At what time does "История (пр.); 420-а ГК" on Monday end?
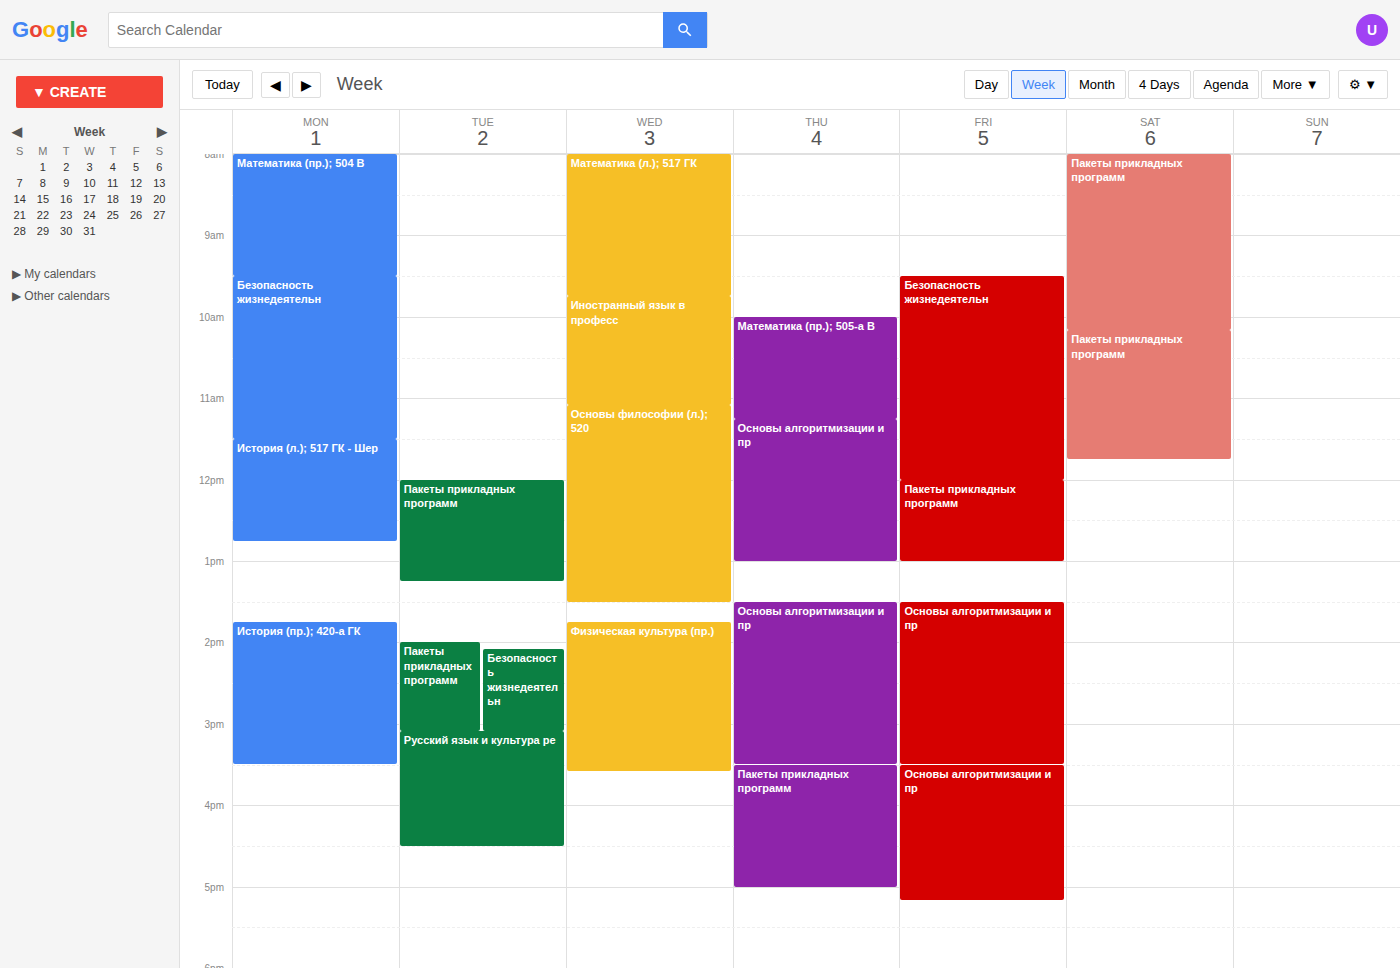
3:30 PM